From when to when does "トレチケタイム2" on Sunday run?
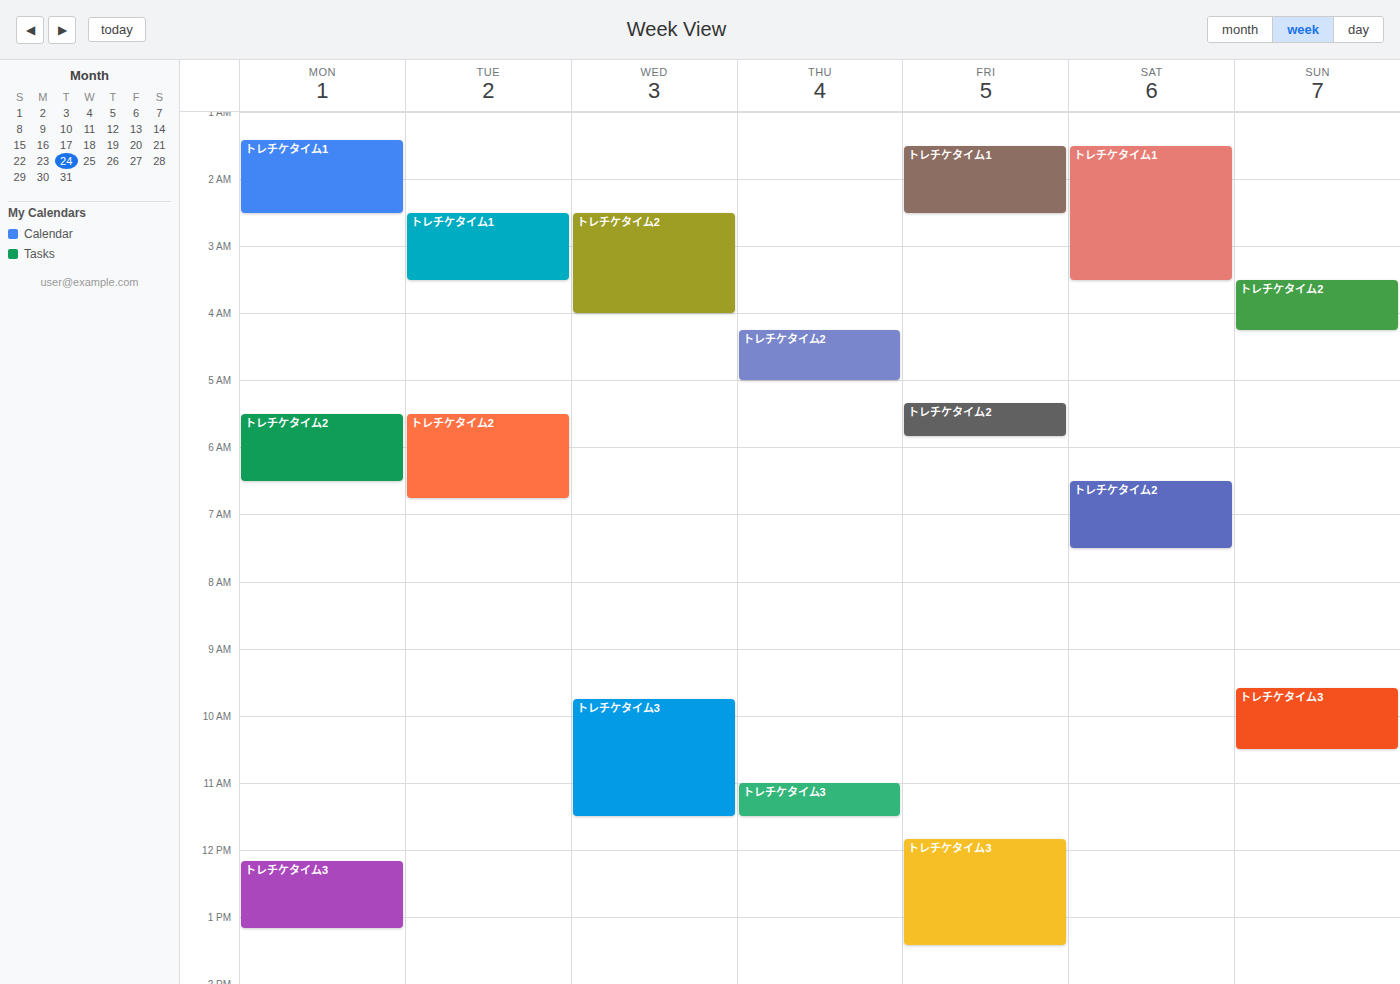
3:30 AM to 4:15 AM